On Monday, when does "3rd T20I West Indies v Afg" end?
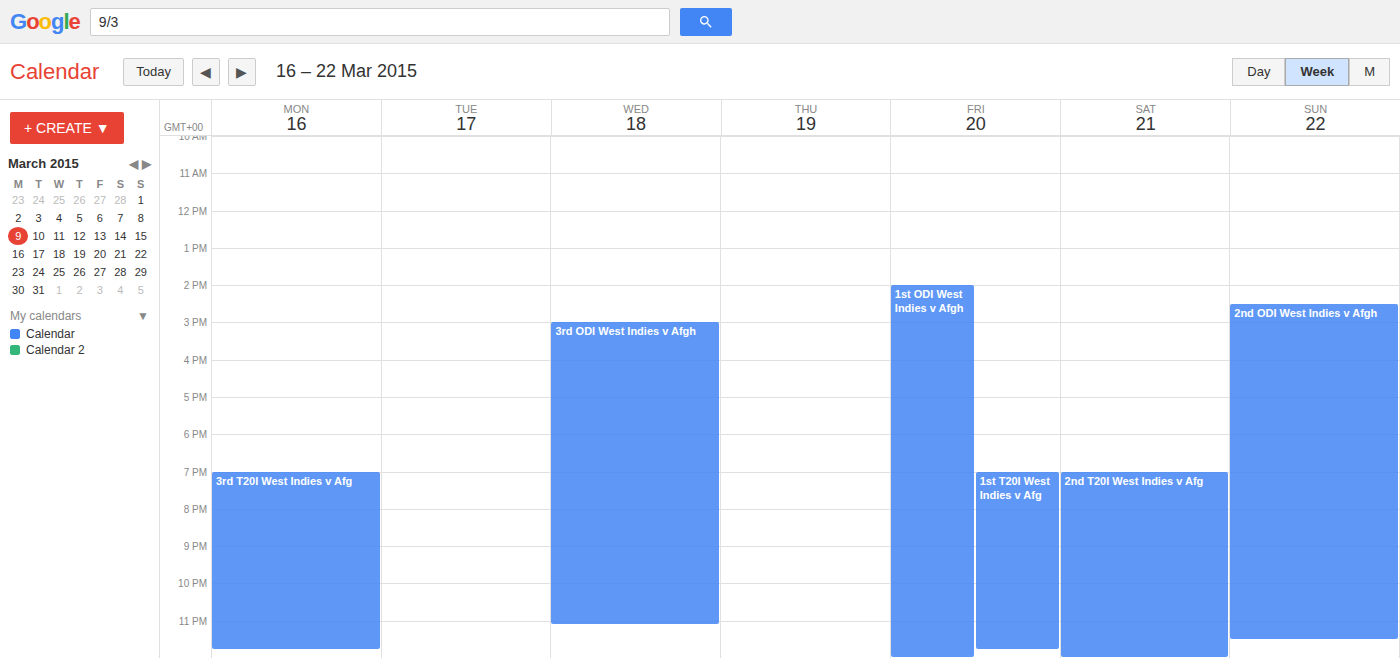
11:45 PM